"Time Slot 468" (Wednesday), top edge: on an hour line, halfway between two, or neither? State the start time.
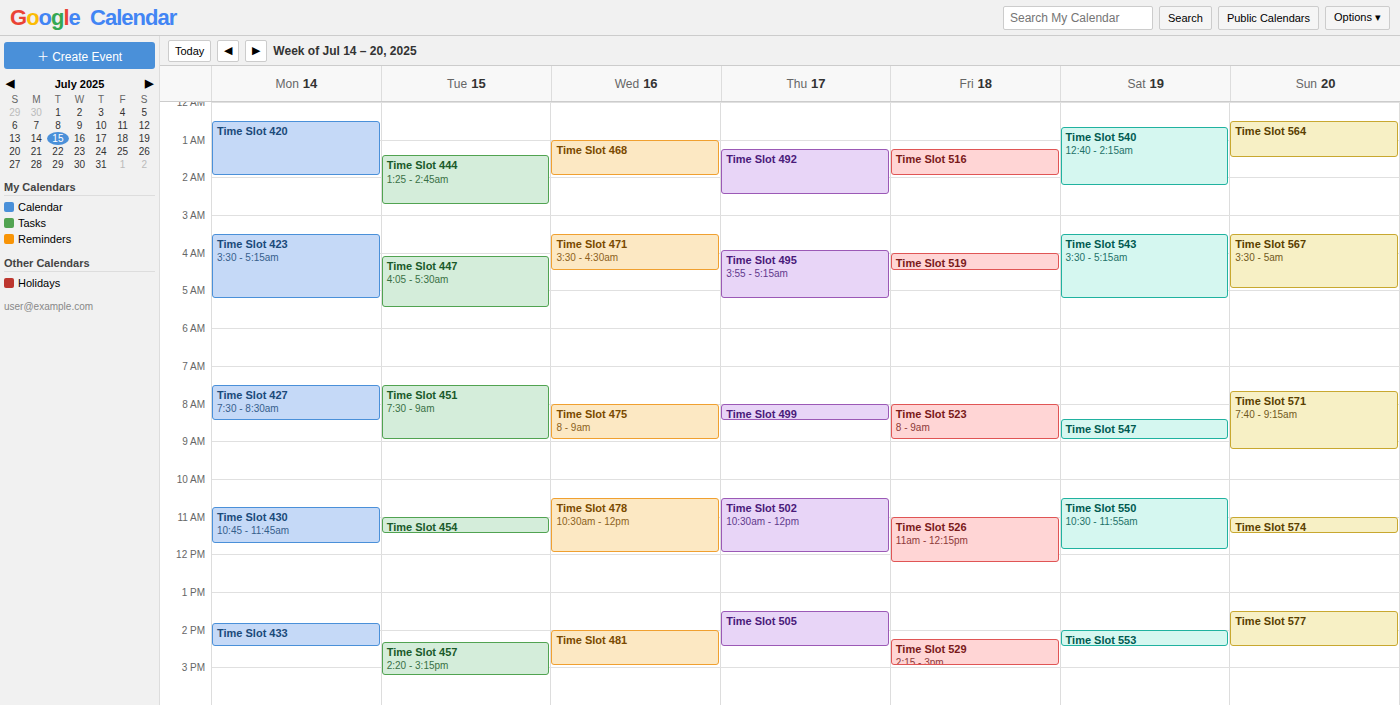
1:00 AM -- exactly on the 1 AM line.